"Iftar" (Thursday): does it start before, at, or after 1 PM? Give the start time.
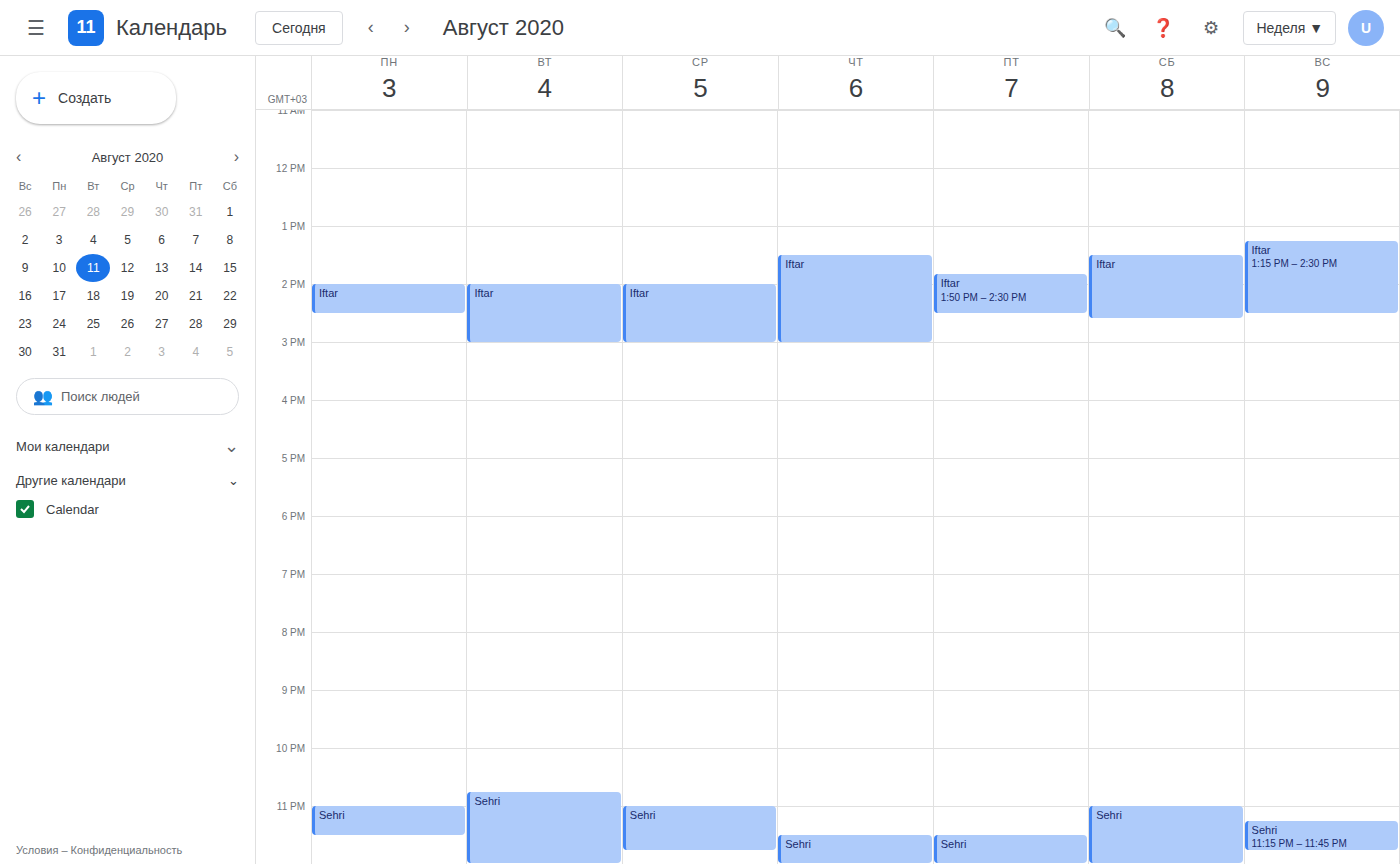
1:30 PM -- after 1 PM, 30 minutes below the 1 PM line.